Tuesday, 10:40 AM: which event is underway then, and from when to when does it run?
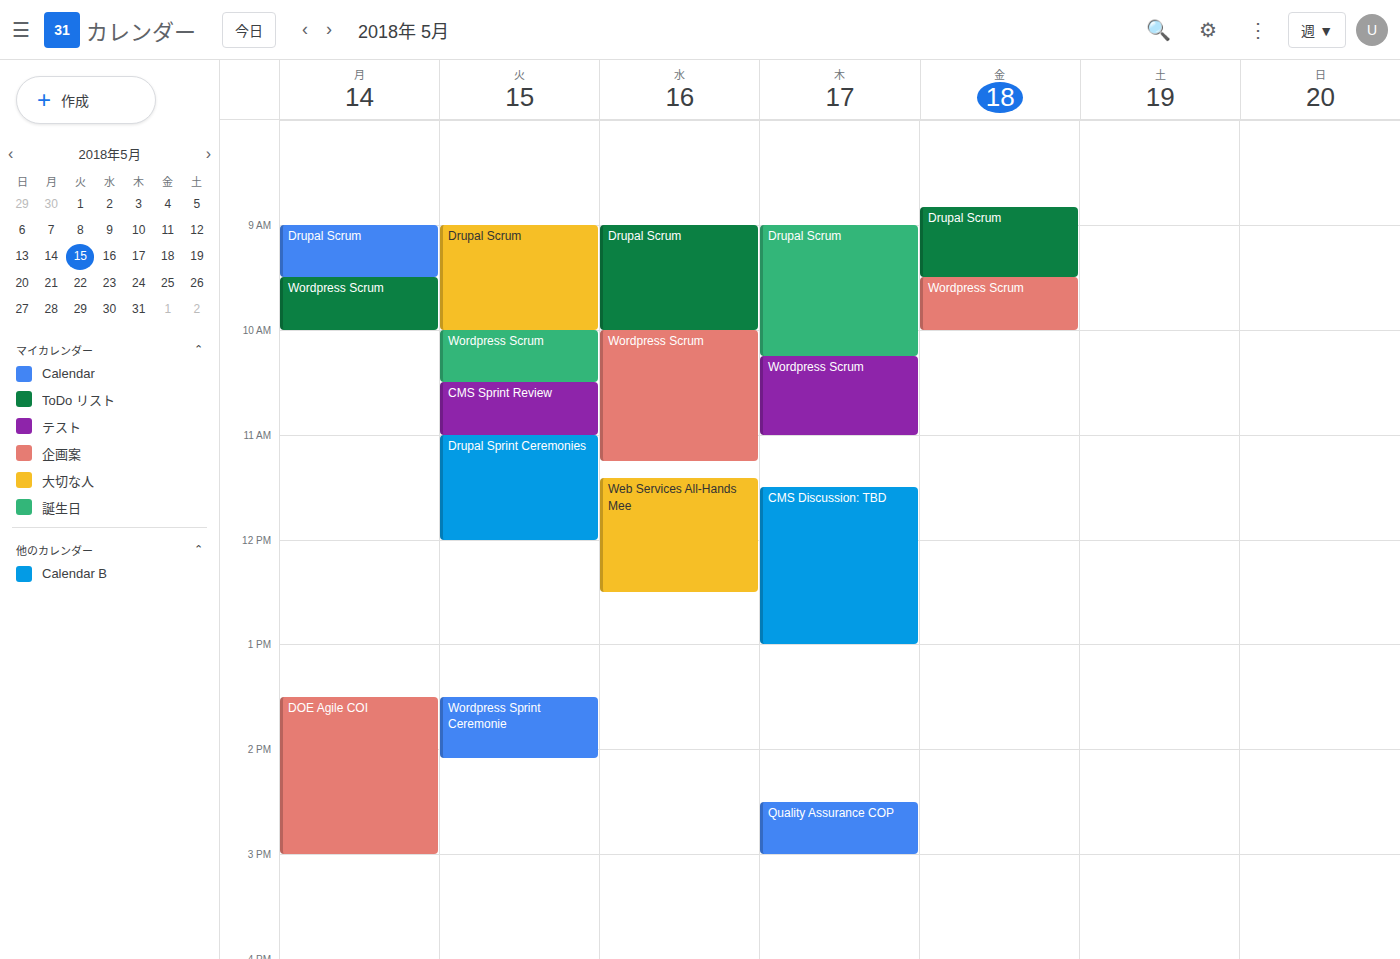
"CMS Sprint Review", 10:30 AM to 11:00 AM